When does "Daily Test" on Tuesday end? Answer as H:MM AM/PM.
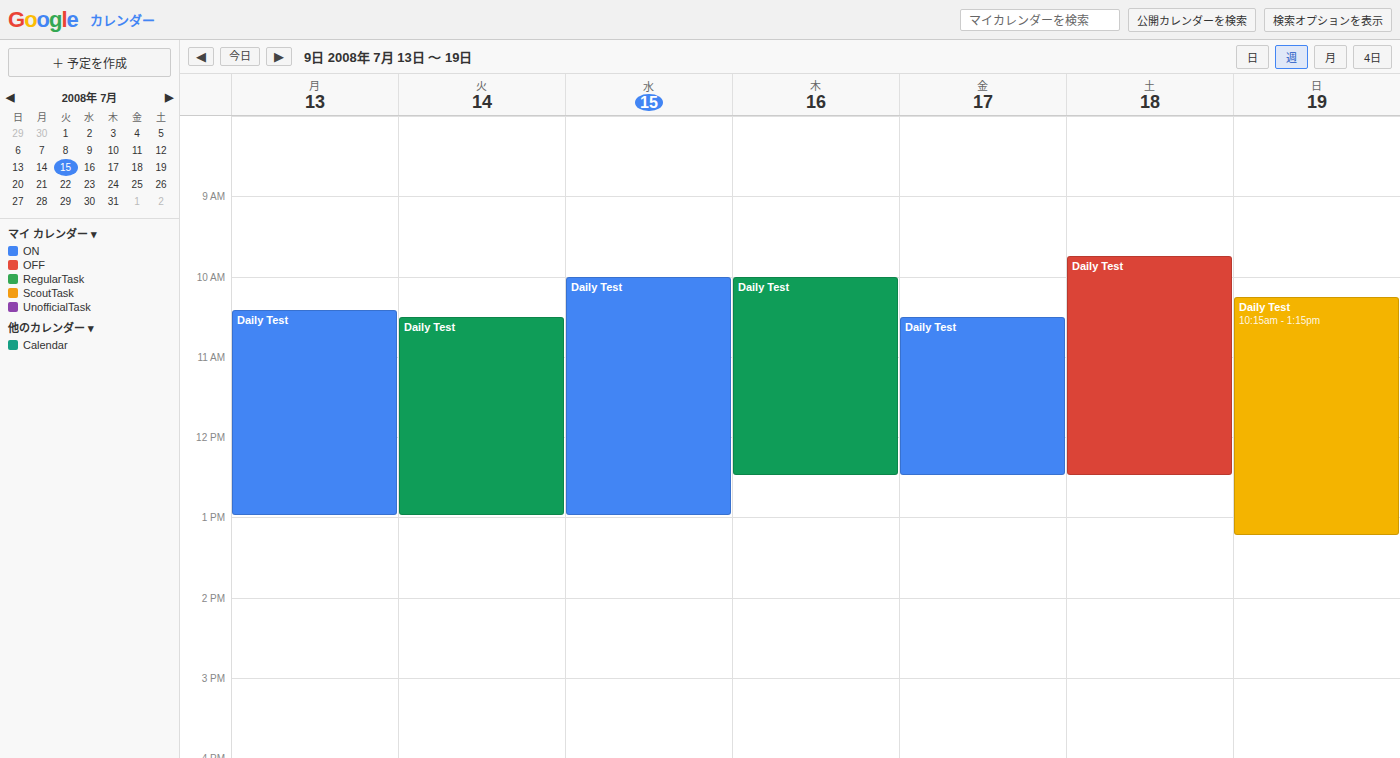
1:00 PM